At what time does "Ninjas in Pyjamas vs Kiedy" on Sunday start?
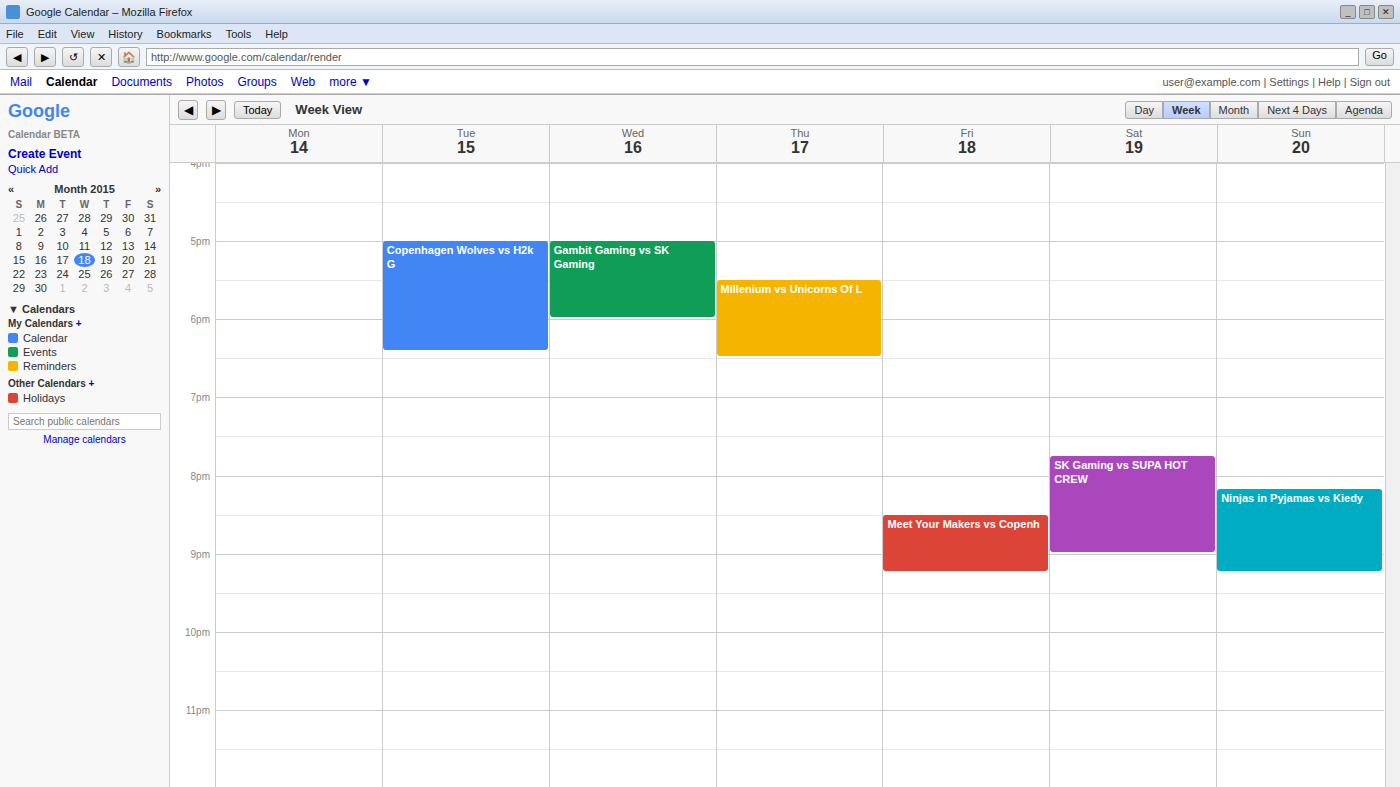
8:10 PM